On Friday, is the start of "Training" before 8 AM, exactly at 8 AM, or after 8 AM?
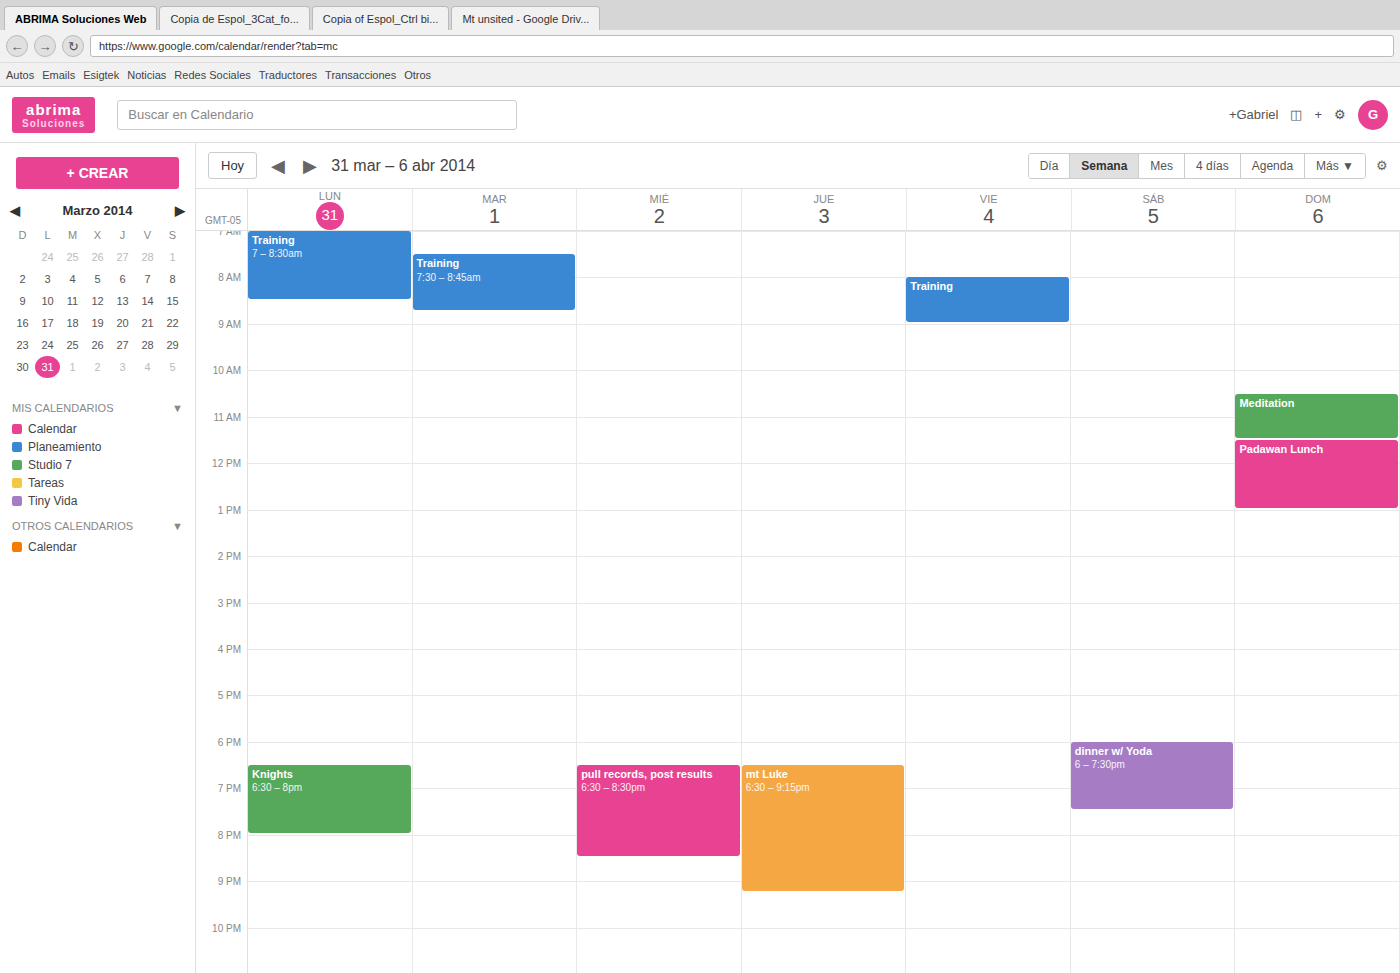
8:00 AM -- exactly at 8 AM, on the 8 AM line.